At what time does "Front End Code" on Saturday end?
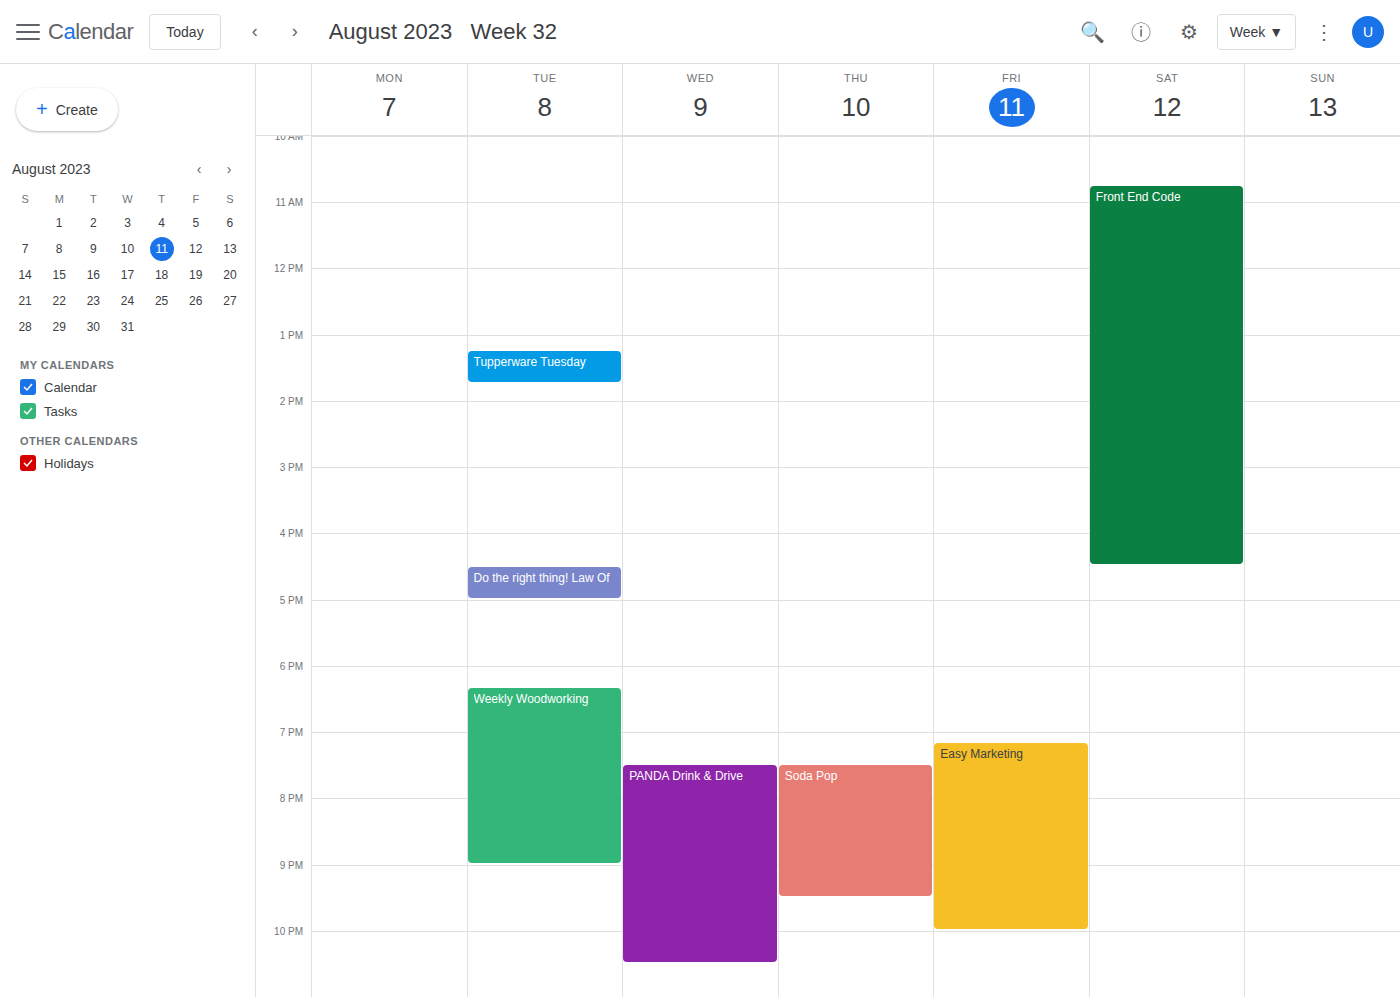
4:30 PM